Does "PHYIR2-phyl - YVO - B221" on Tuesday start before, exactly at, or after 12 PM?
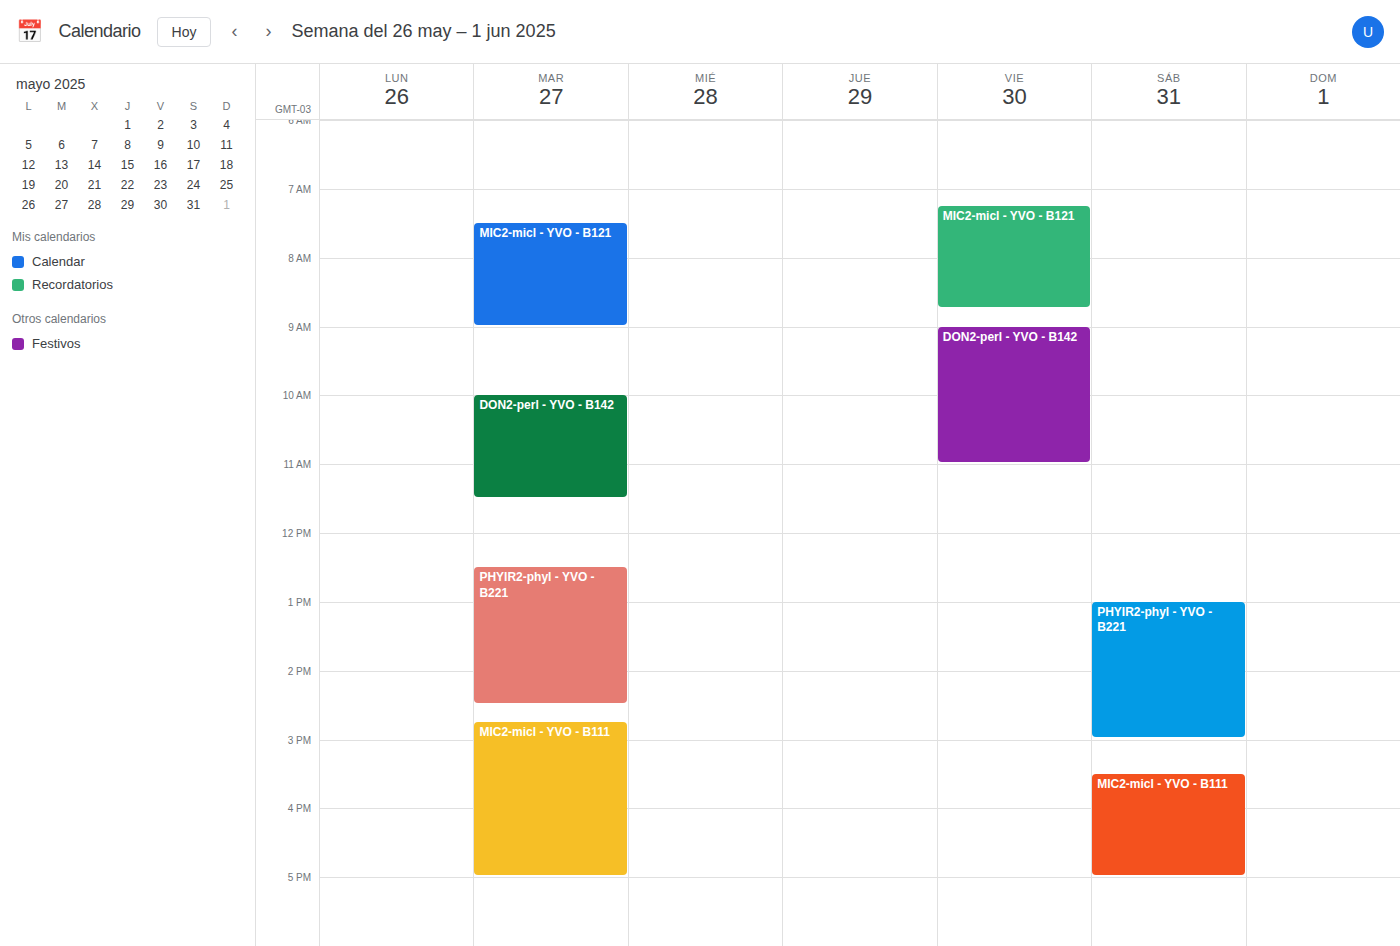
12:30 PM -- after 12 PM, 30 minutes below the 12 PM line.